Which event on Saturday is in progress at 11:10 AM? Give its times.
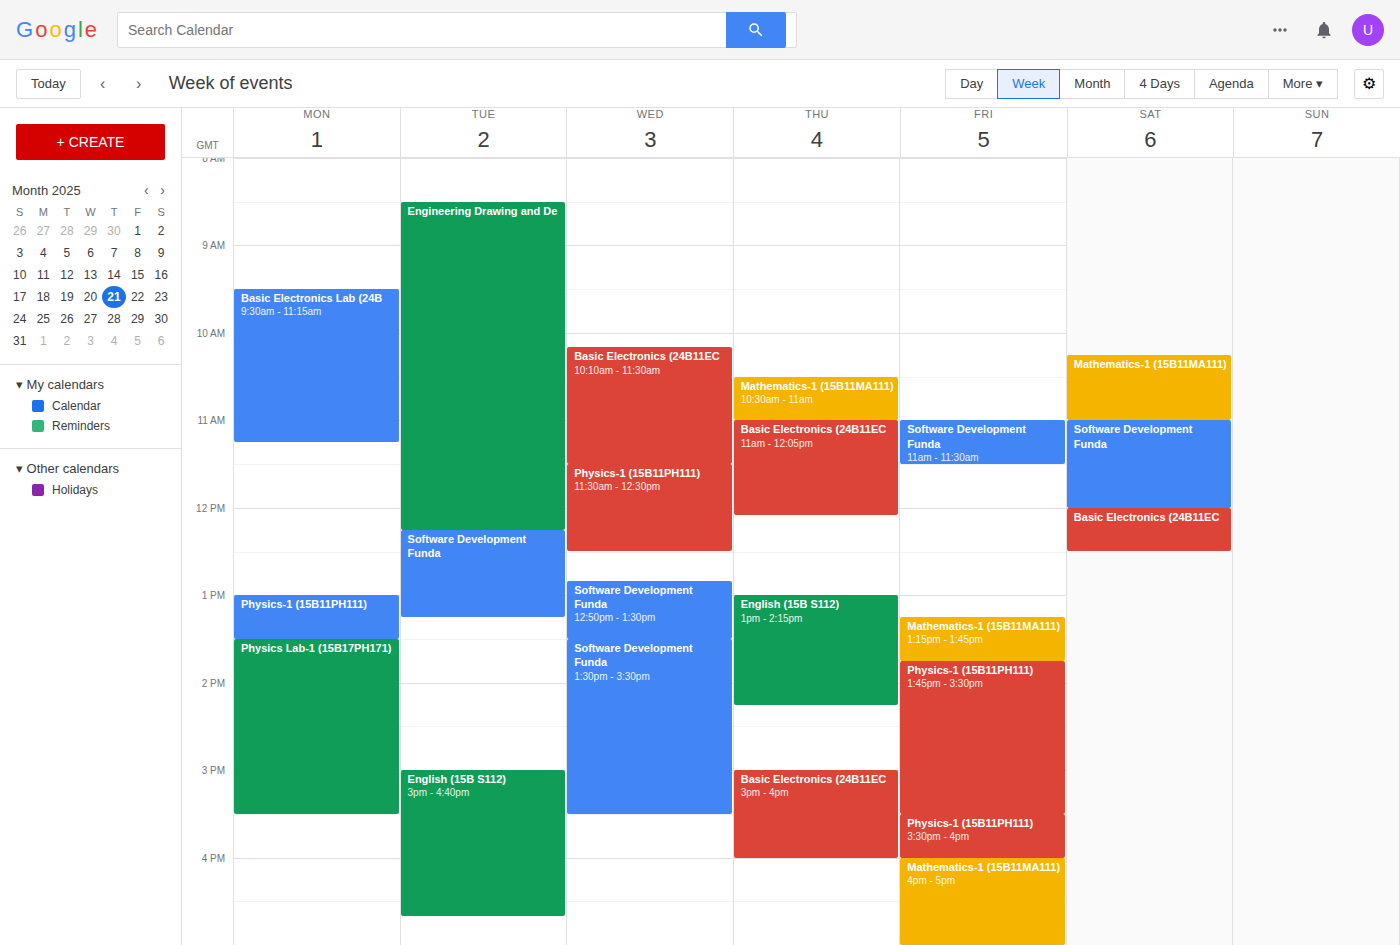
"Software Development Funda", 11:00 AM to 12:00 PM